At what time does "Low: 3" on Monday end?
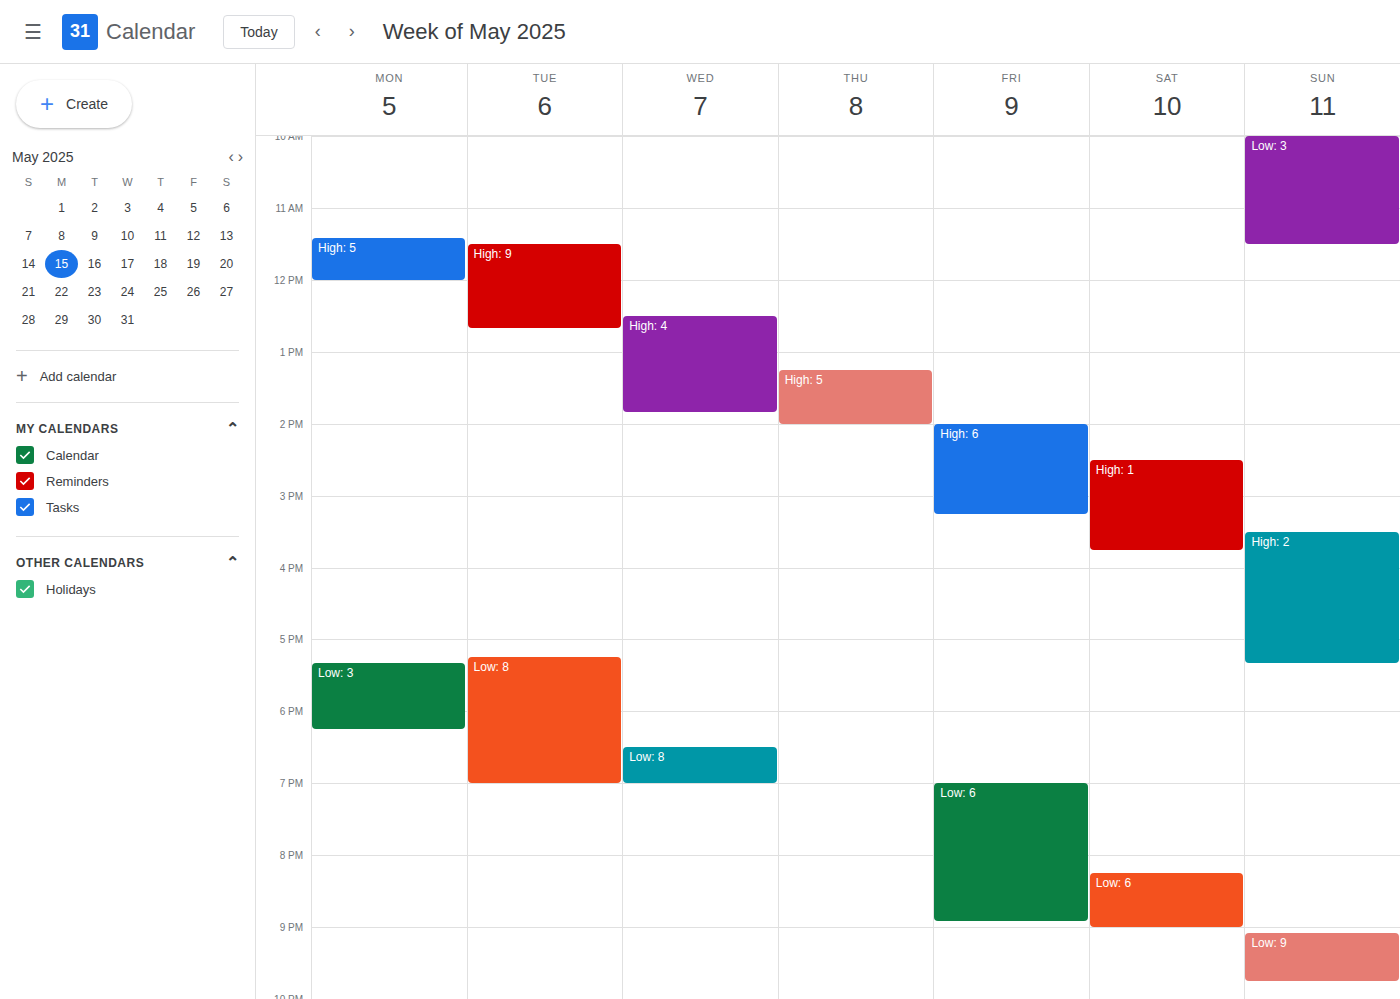
6:15 PM